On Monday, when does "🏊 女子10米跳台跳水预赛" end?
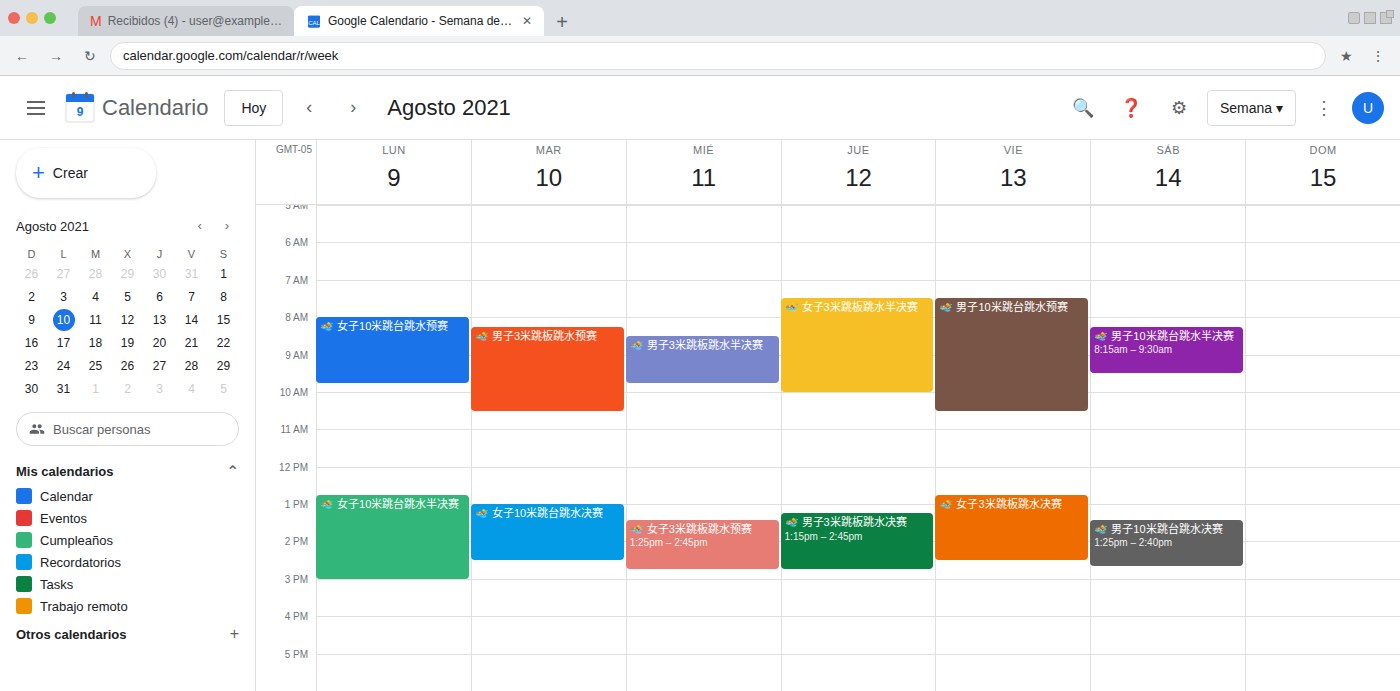
09:45